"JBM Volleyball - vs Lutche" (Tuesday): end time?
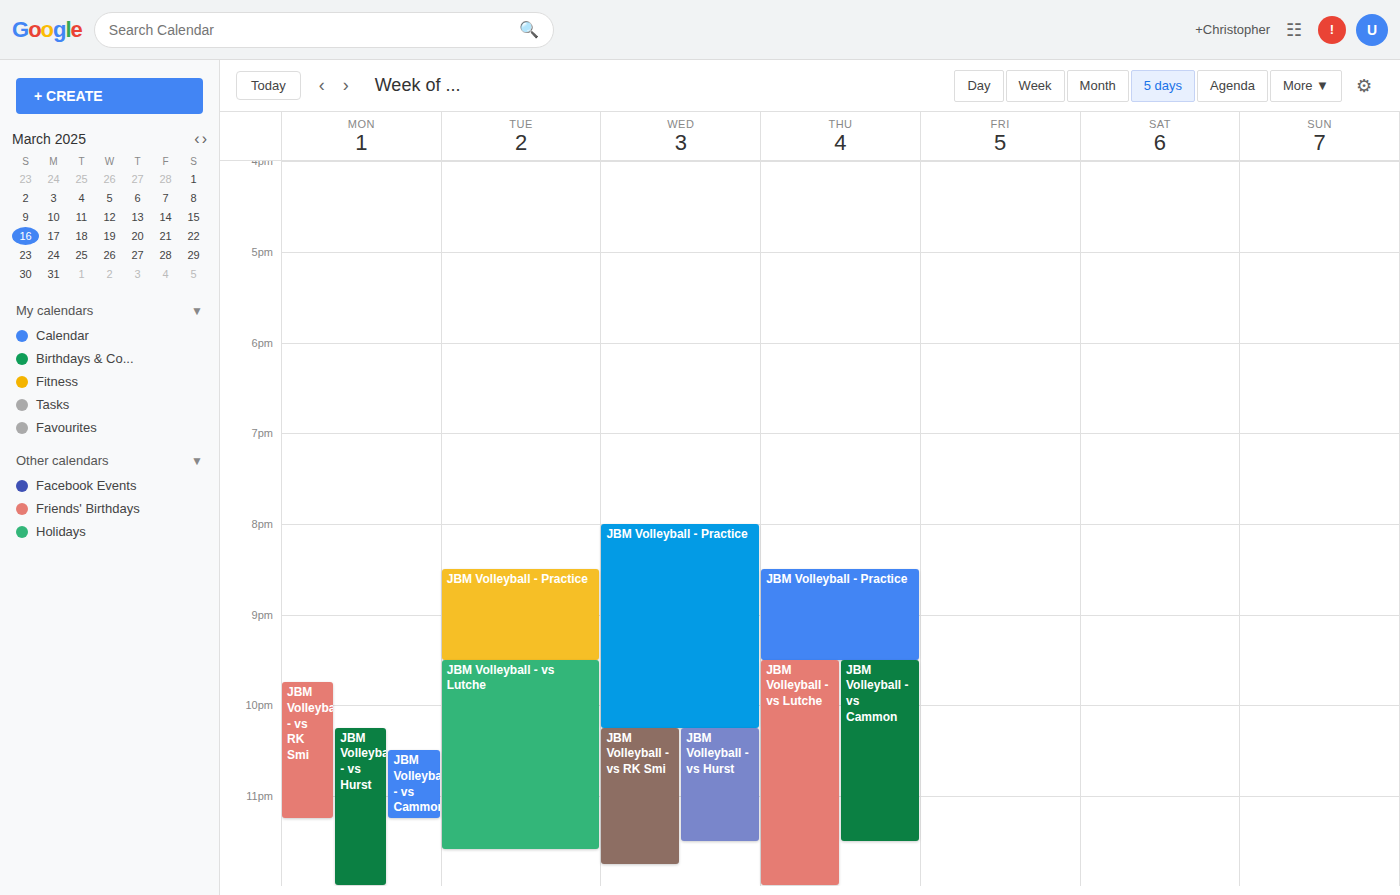
11:35 PM